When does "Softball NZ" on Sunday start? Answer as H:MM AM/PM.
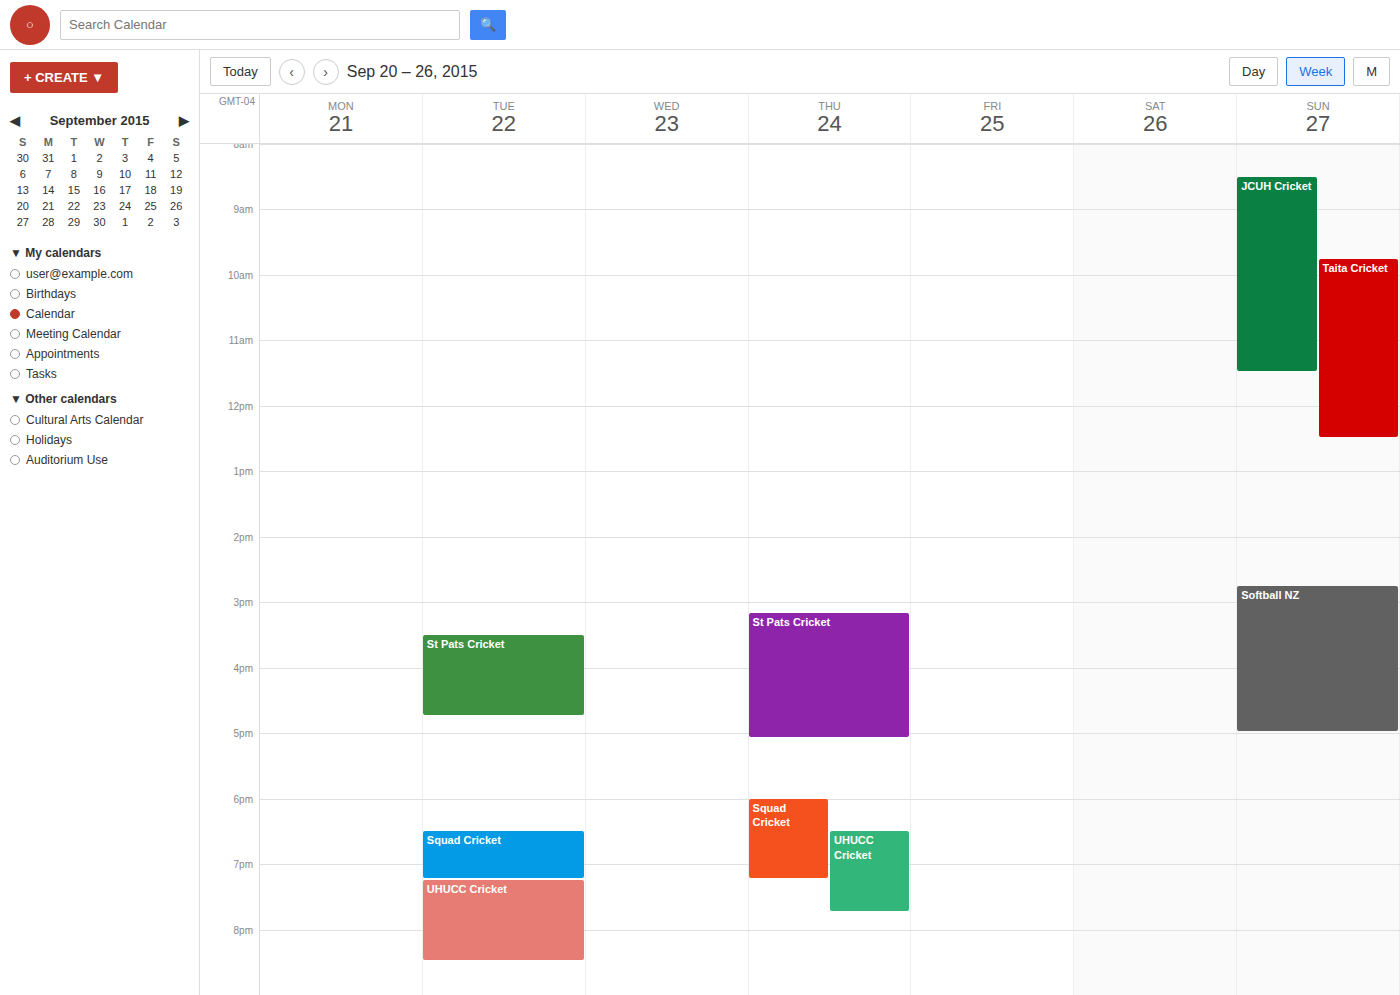
2:45 PM